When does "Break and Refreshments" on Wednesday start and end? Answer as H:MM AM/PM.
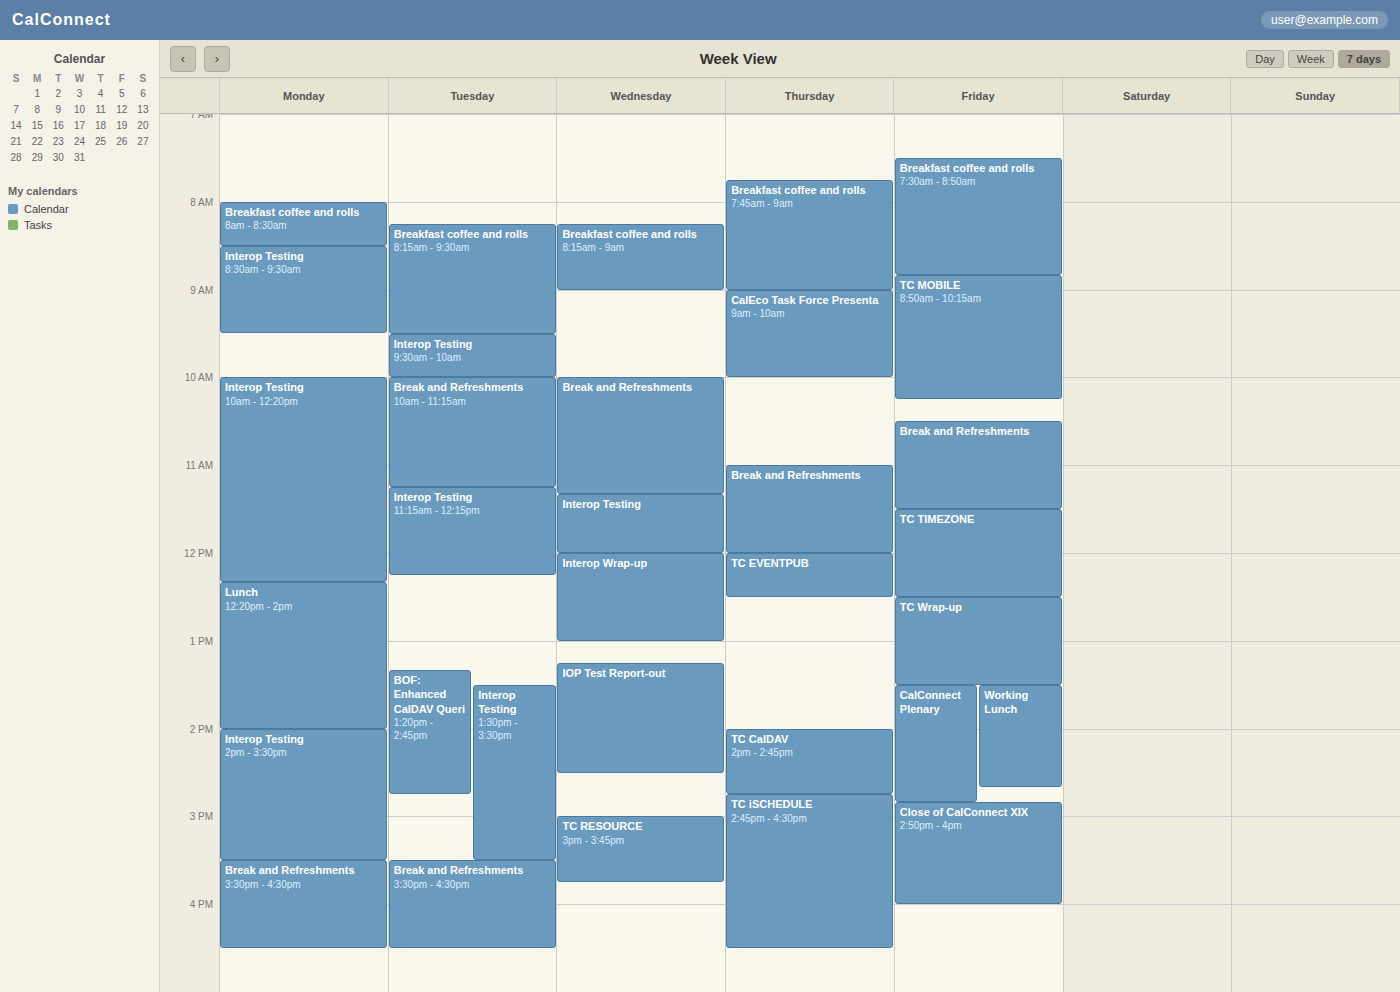
10:00 AM to 11:20 AM